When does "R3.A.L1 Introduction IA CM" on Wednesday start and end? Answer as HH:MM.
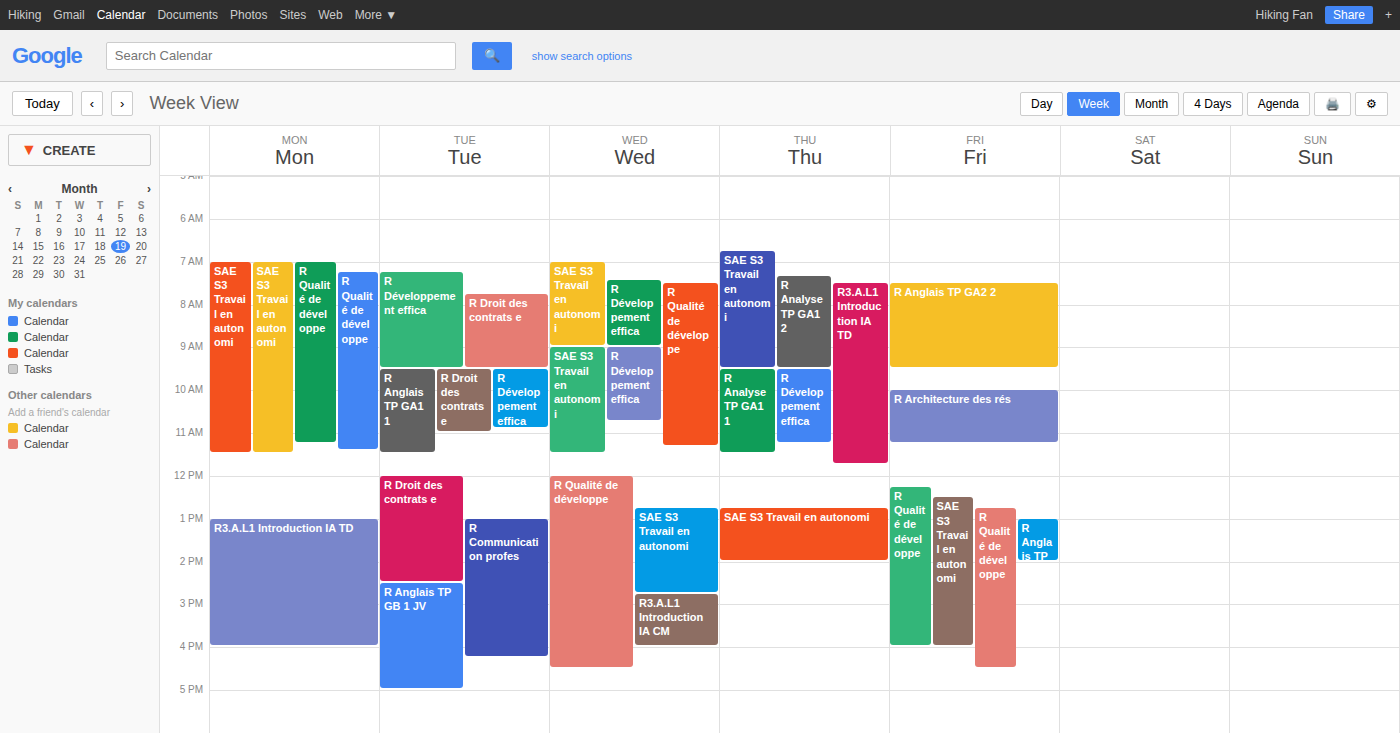
14:45 to 16:00